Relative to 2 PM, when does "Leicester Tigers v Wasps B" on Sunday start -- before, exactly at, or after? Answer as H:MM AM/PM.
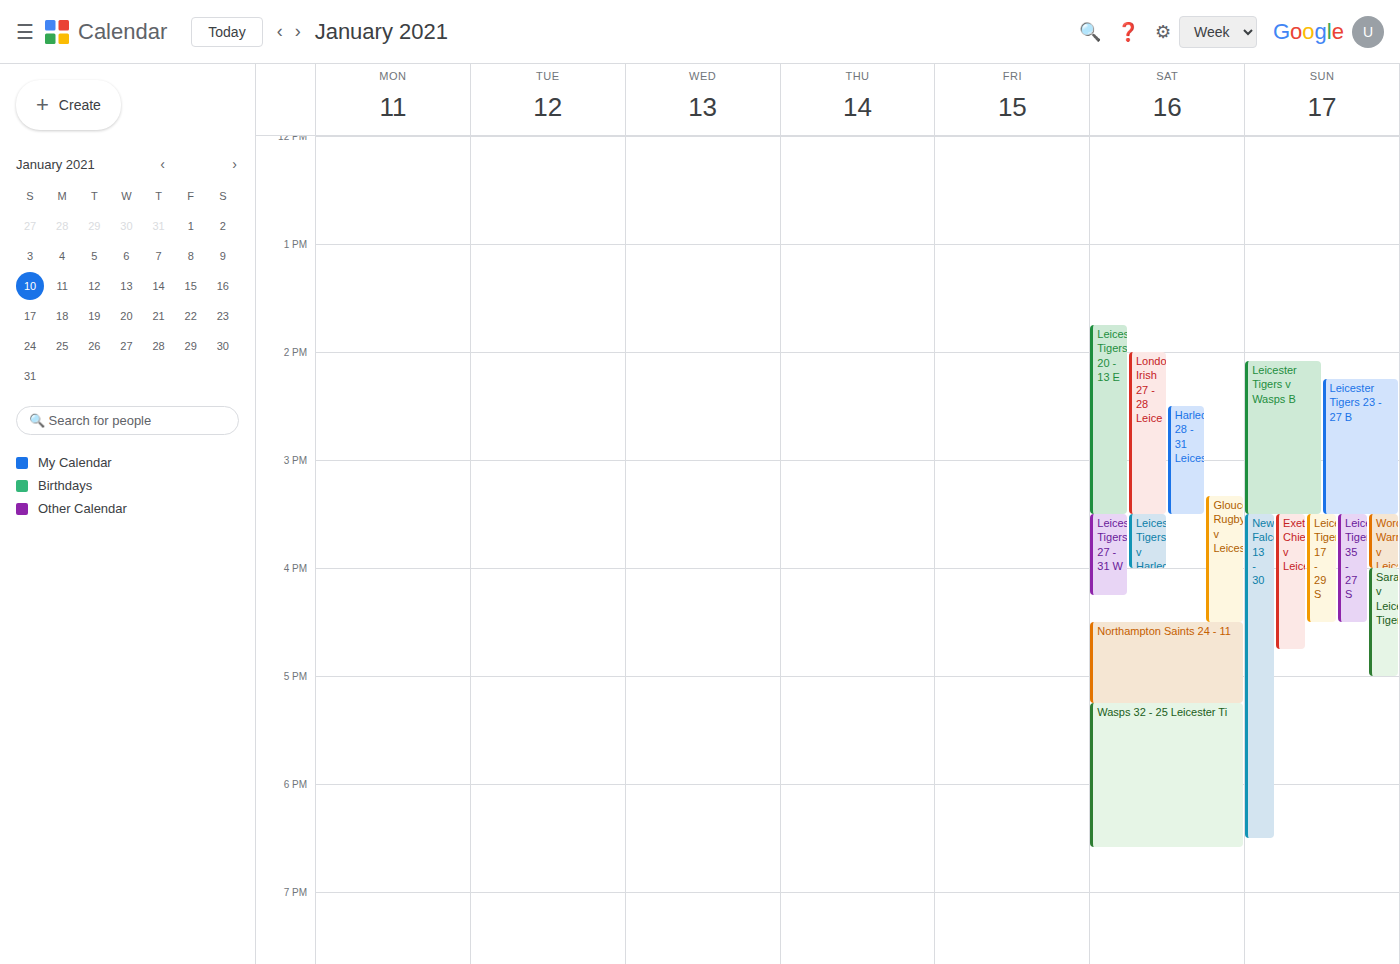
2:05 PM -- after 2 PM, 5 minutes below the 2 PM line.